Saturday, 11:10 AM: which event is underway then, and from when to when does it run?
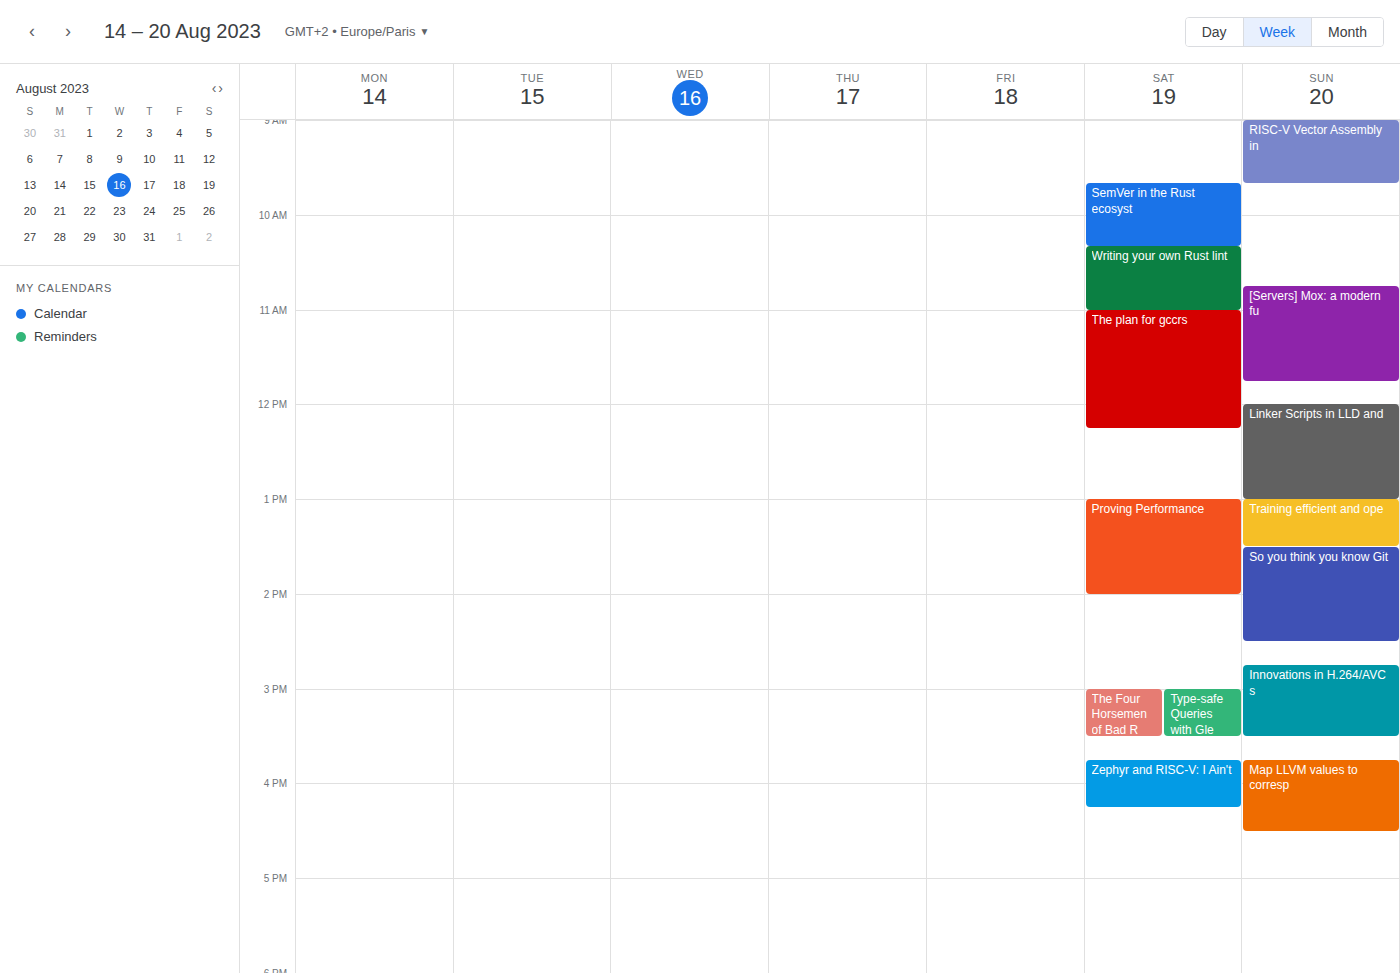
"The plan for gccrs", 11:00 AM to 12:15 PM